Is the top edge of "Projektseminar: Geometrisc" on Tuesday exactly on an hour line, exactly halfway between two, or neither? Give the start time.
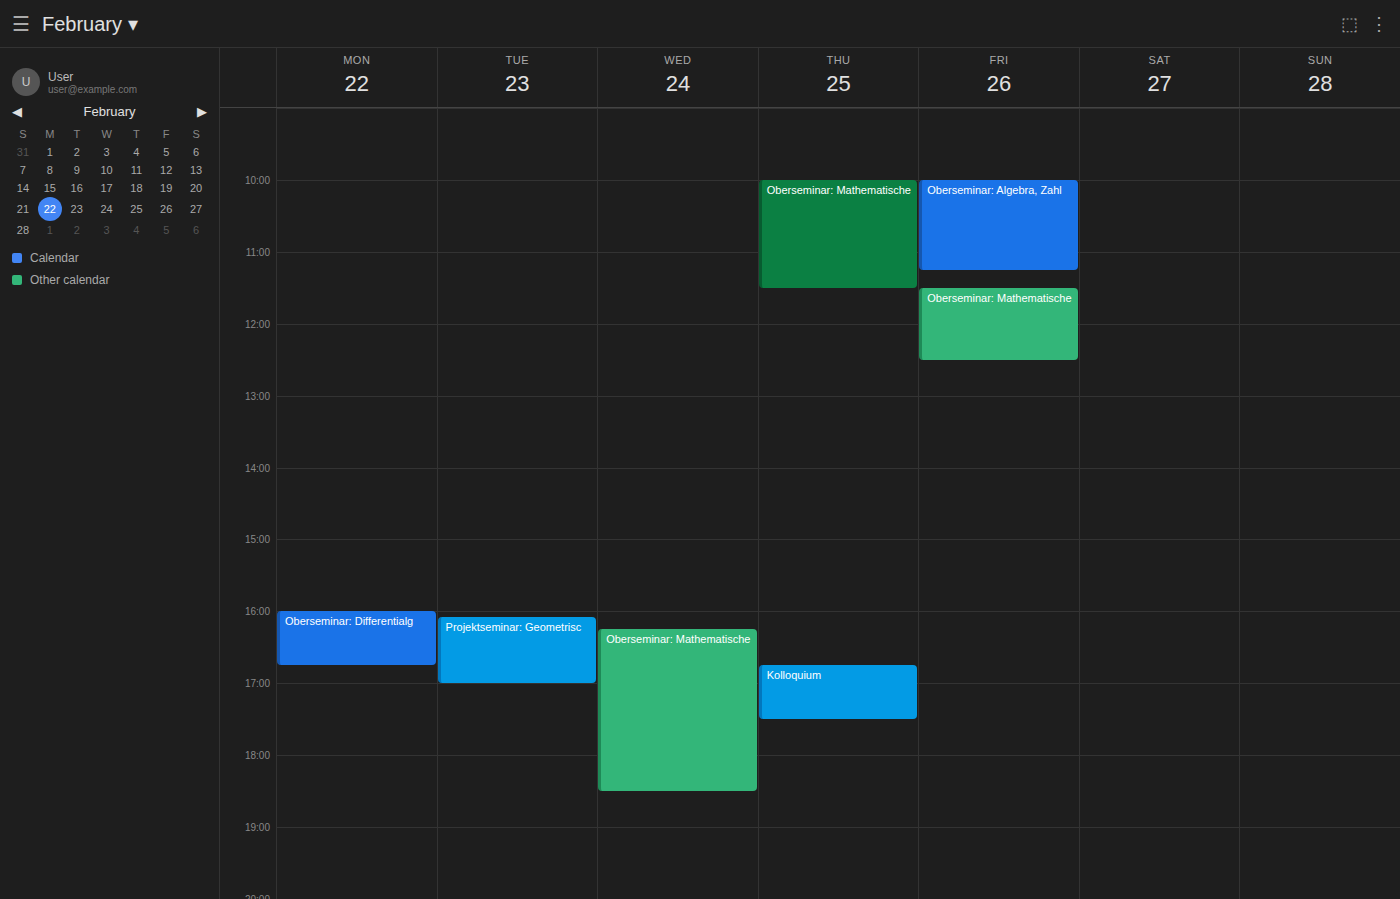
4:05 PM -- neither: 5 minutes below the 4 PM line and 55 minutes above the 5 PM line.